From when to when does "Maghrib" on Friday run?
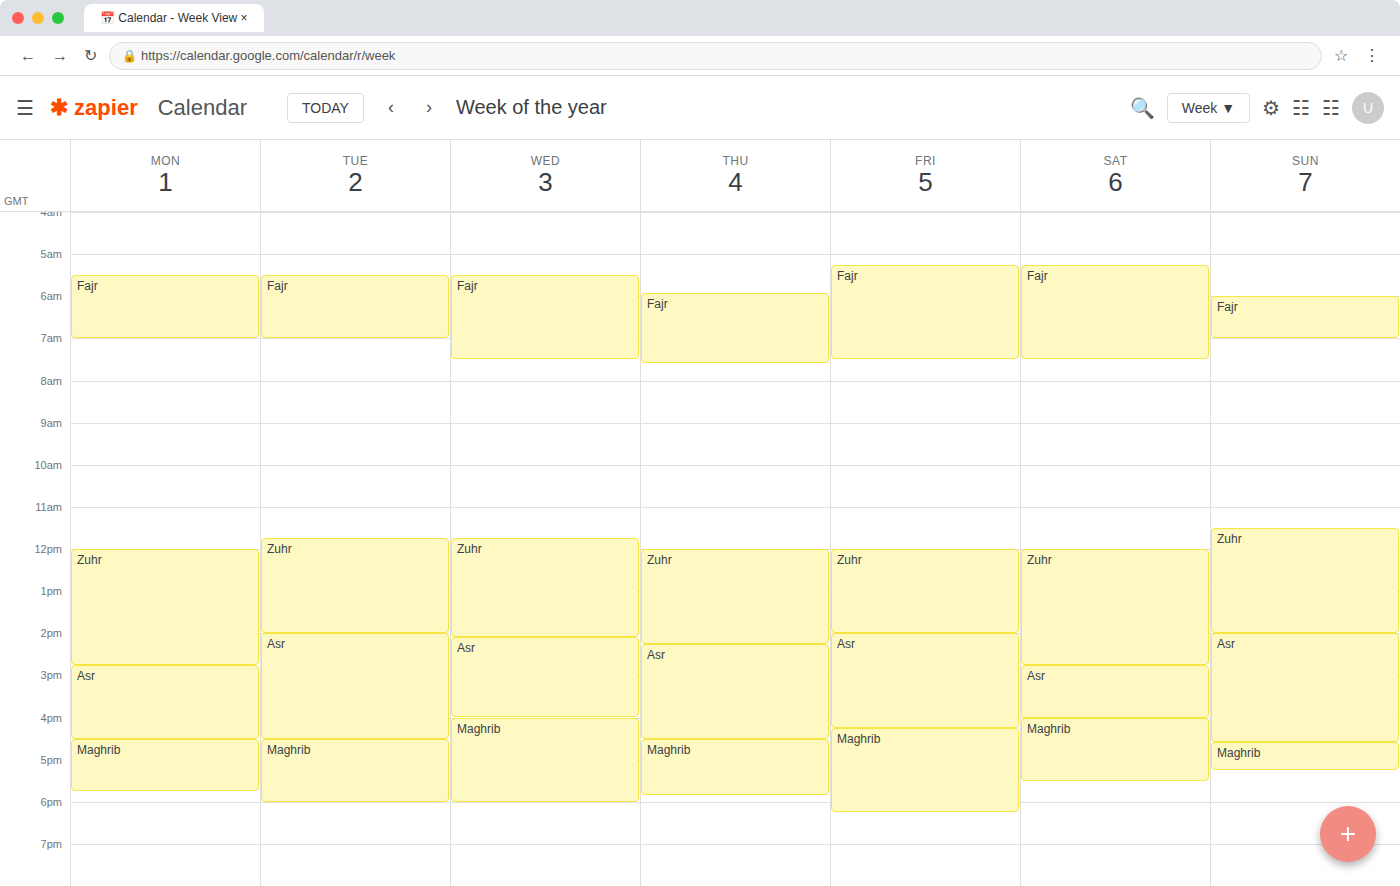
4:15 PM to 6:15 PM